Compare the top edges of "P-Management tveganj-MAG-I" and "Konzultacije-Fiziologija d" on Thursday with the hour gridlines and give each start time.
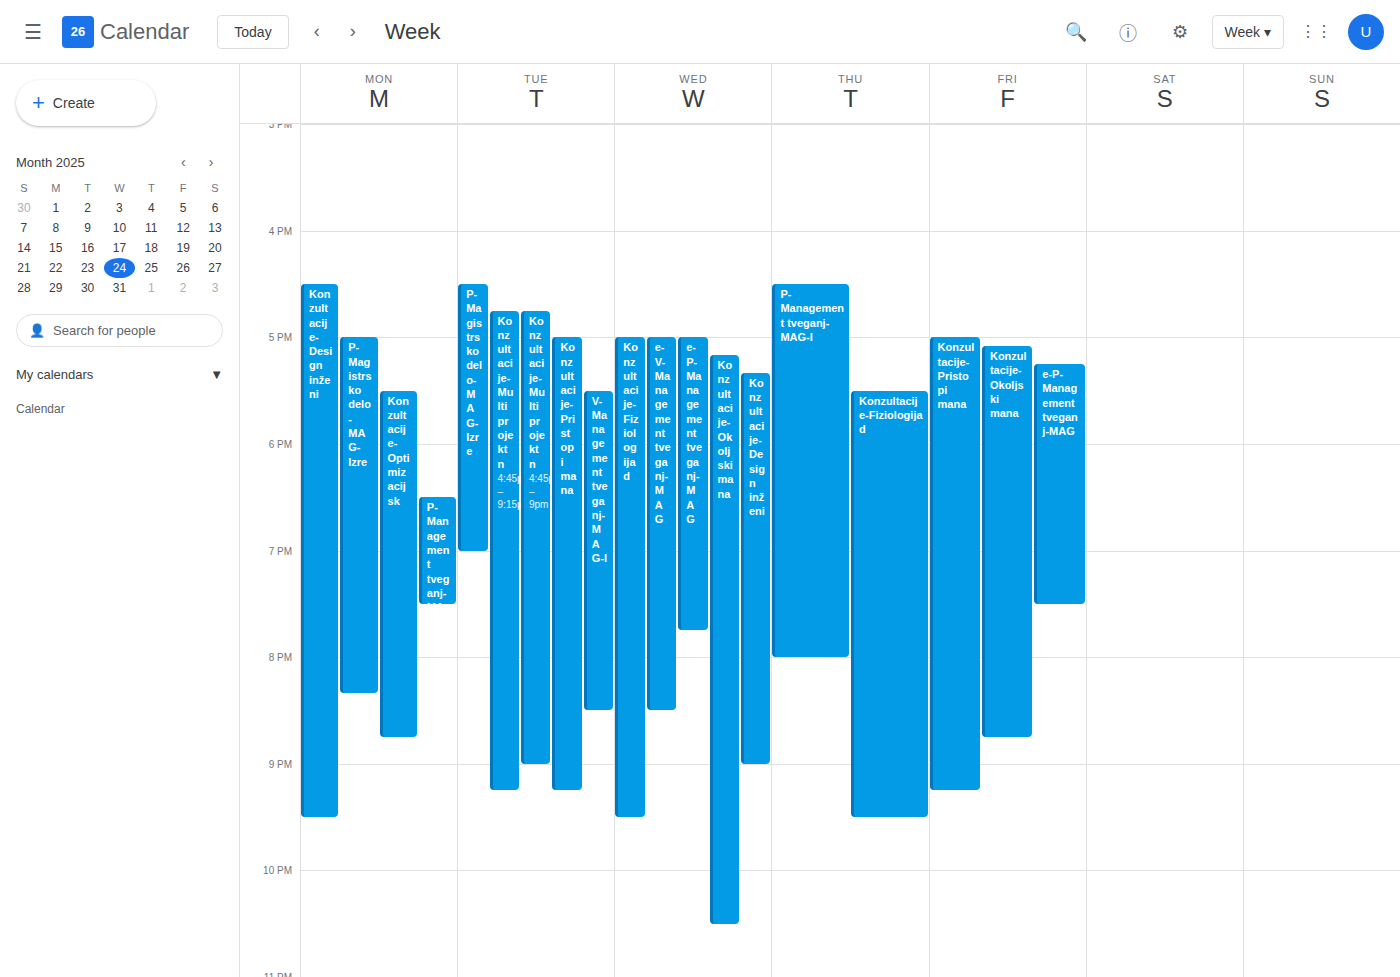
"P-Management tveganj-MAG-I": 4:30 PM, halfway between the 4 PM and 5 PM lines. "Konzultacije-Fiziologija d": 5:30 PM, halfway between the 5 PM and 6 PM lines.